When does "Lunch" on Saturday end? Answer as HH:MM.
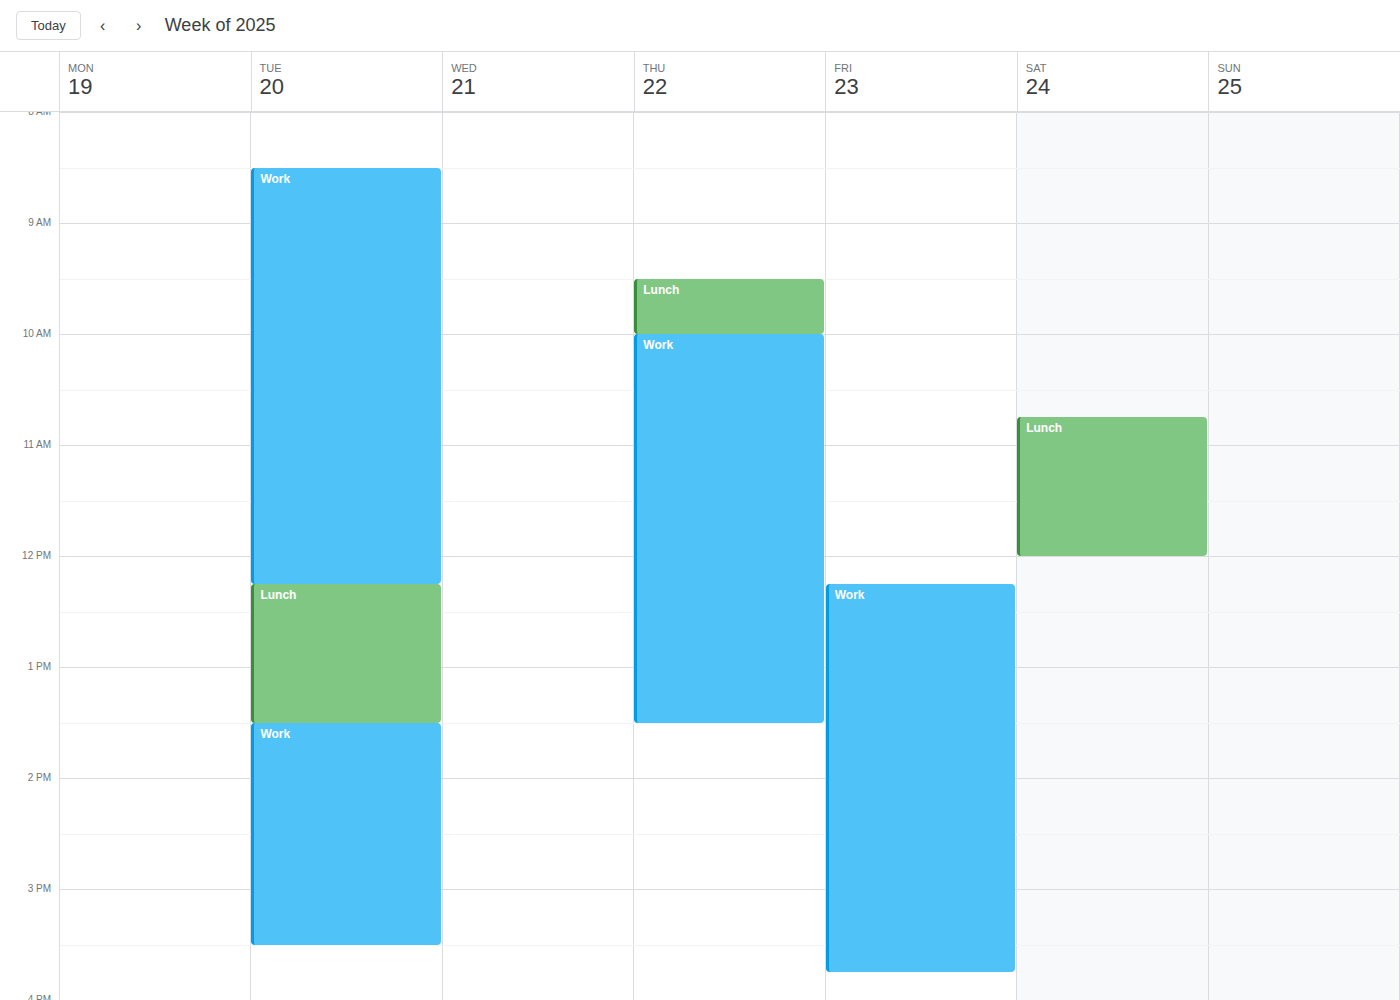
12:00